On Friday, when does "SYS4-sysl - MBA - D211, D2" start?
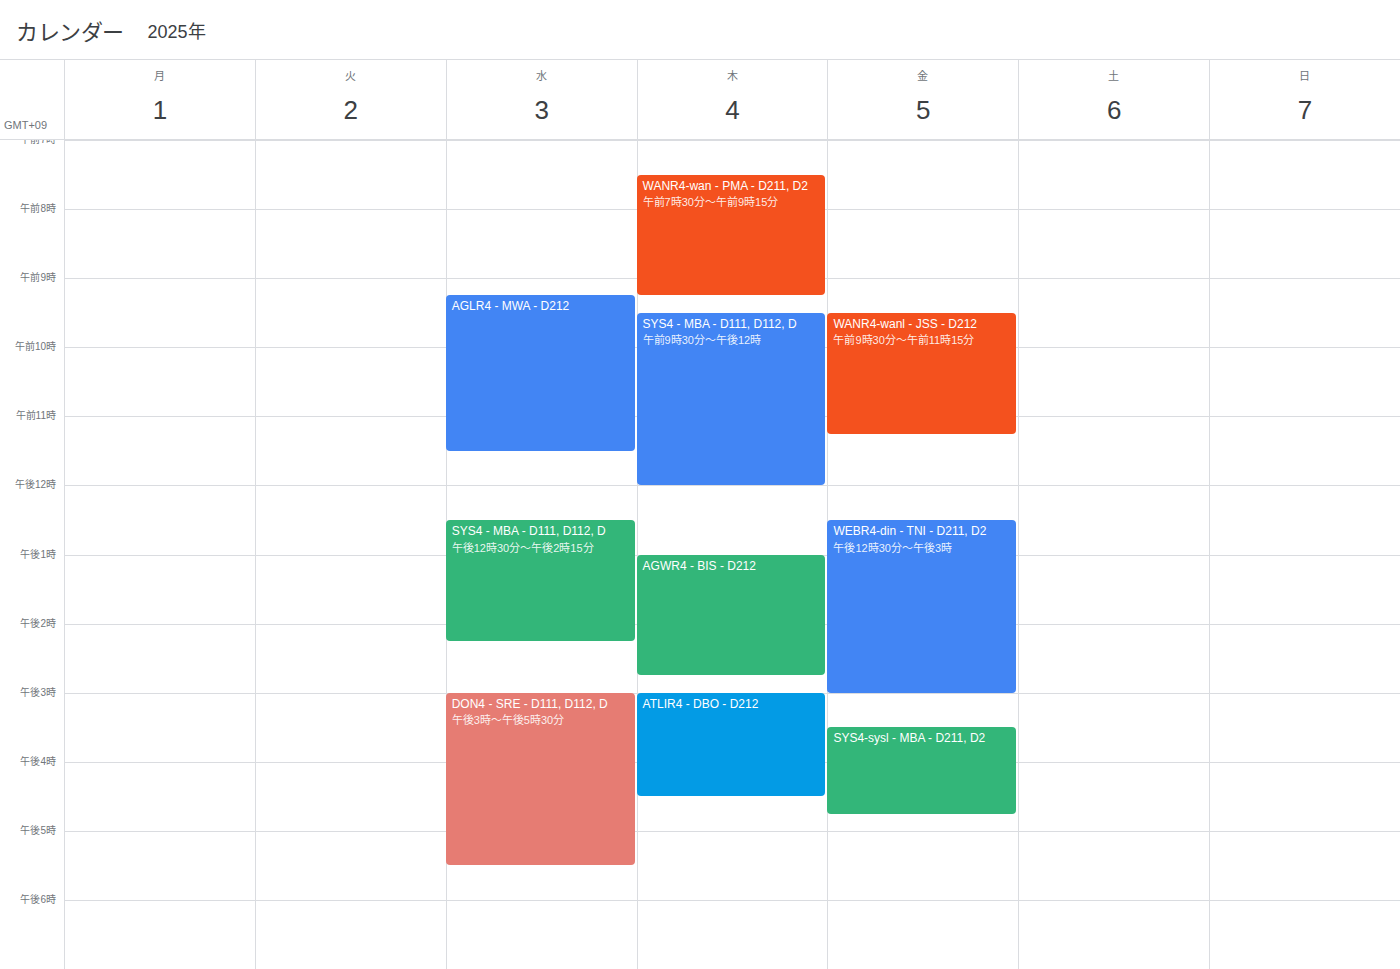
15:30